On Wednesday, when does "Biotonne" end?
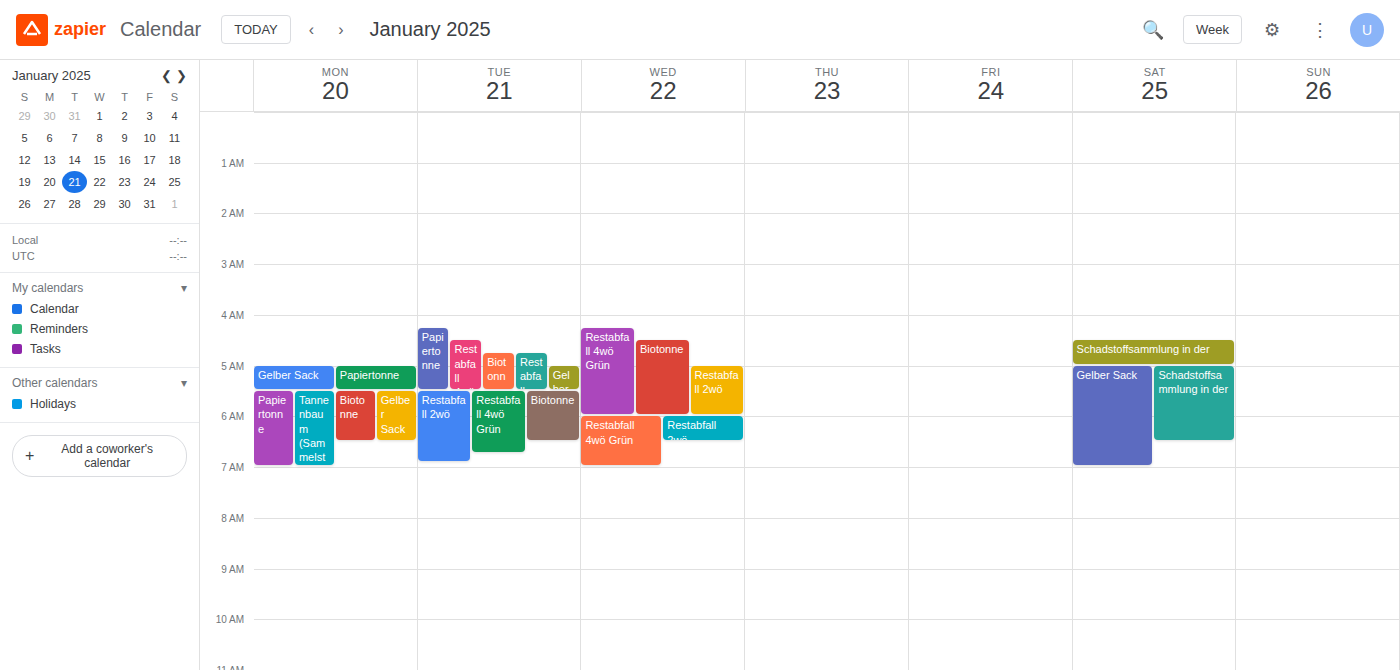
6:00 AM